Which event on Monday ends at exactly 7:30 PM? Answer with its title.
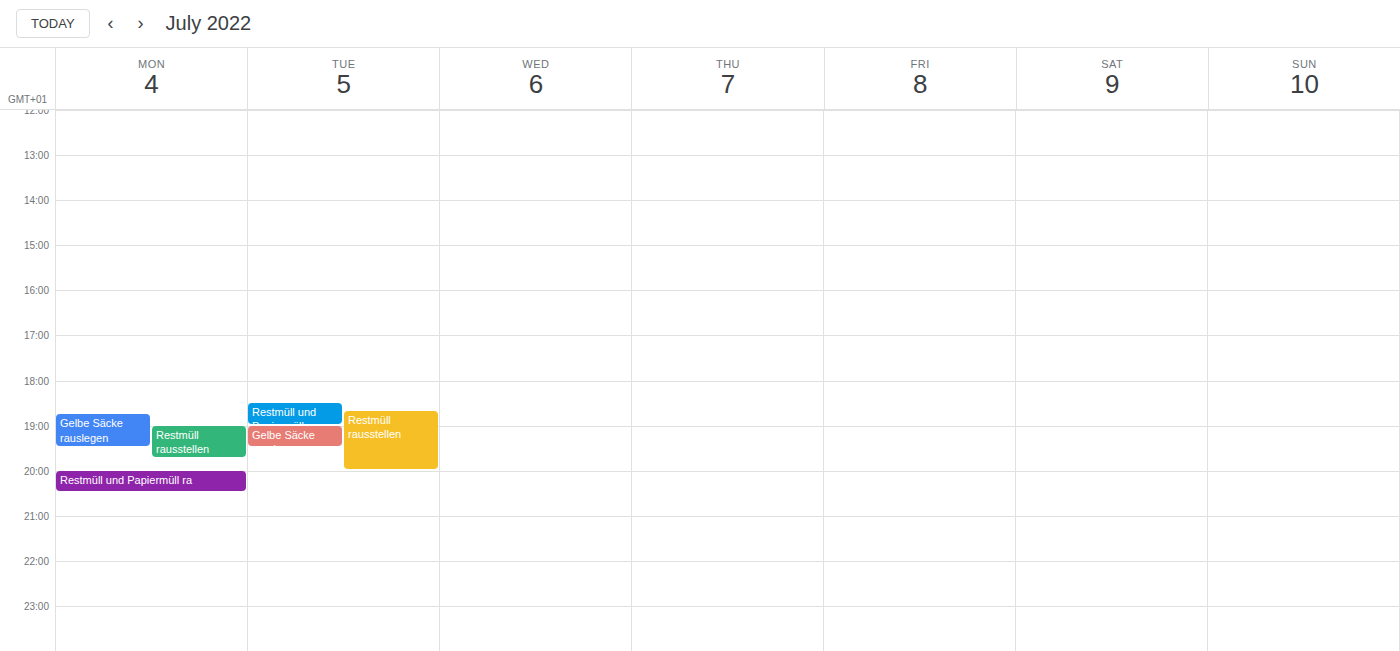
"Gelbe Säcke rauslegen"